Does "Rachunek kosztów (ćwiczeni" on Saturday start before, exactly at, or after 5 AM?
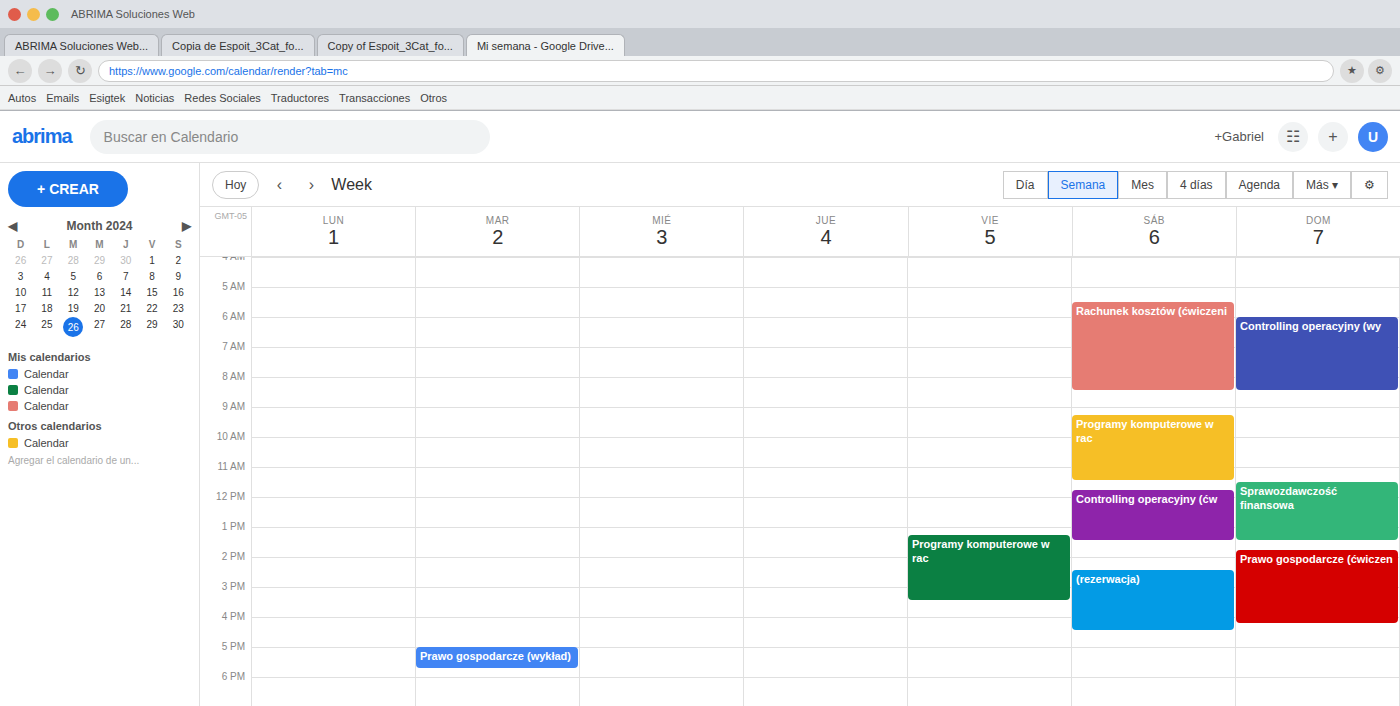
5:30 AM -- after 5 AM, 30 minutes below the 5 AM line.